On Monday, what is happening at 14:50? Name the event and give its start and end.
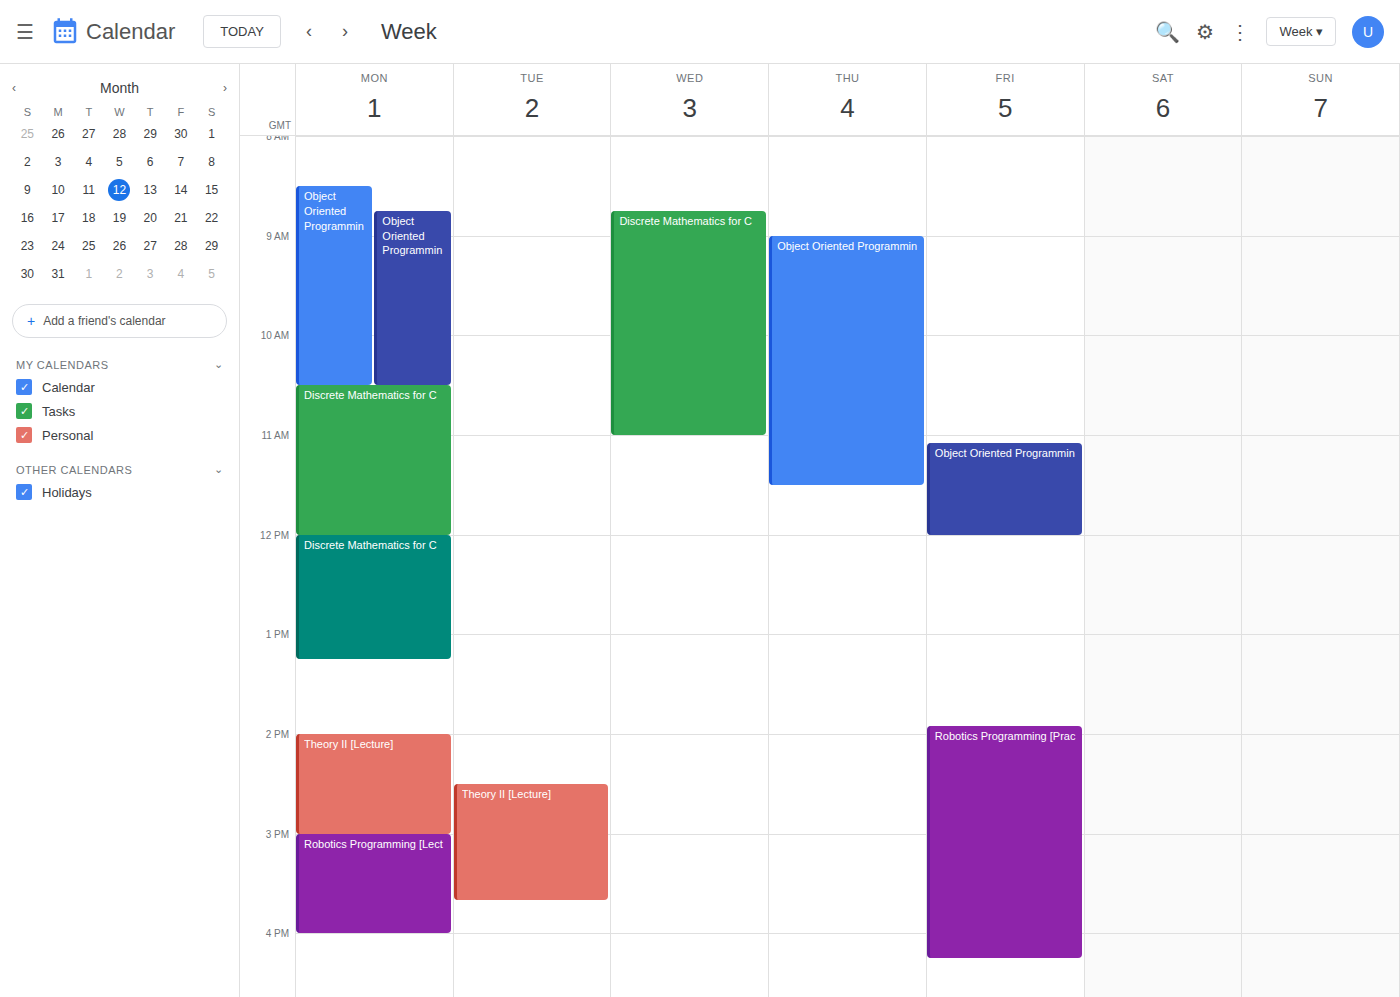
"Theory II [Lecture]", 14:00 to 15:00